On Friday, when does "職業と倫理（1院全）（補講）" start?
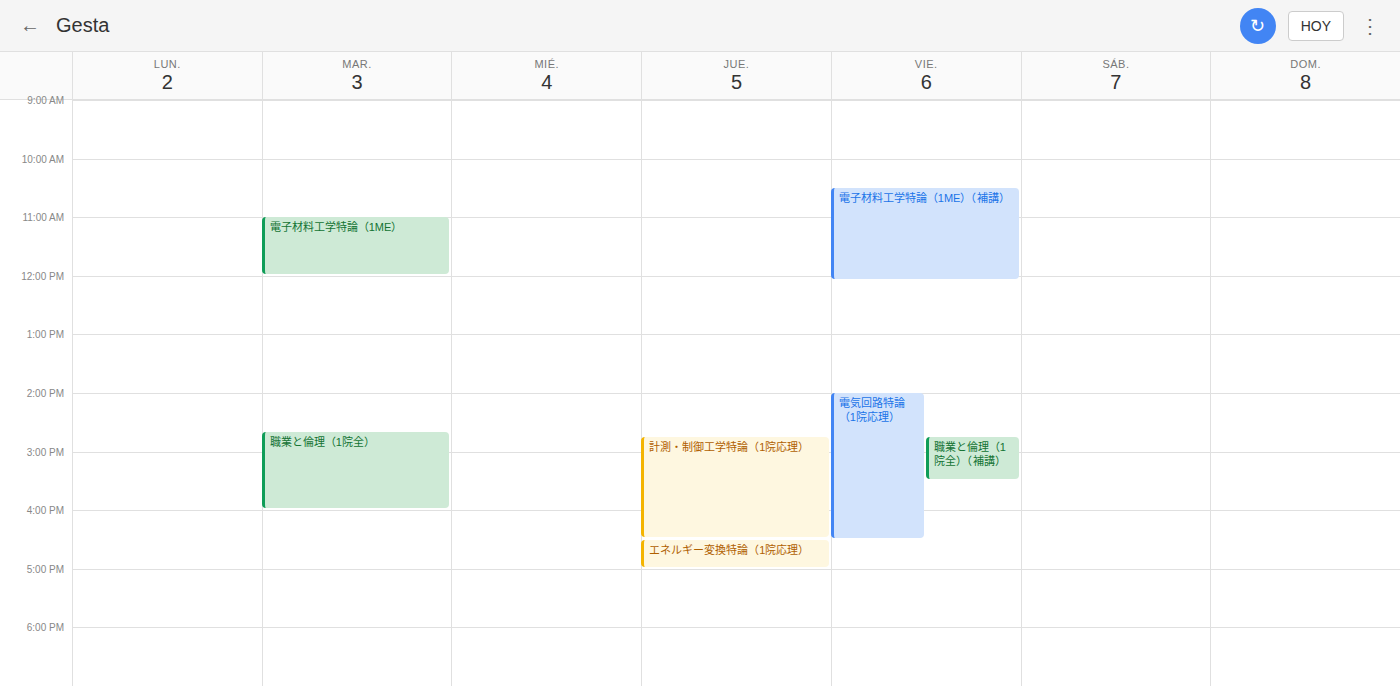
2:45 PM